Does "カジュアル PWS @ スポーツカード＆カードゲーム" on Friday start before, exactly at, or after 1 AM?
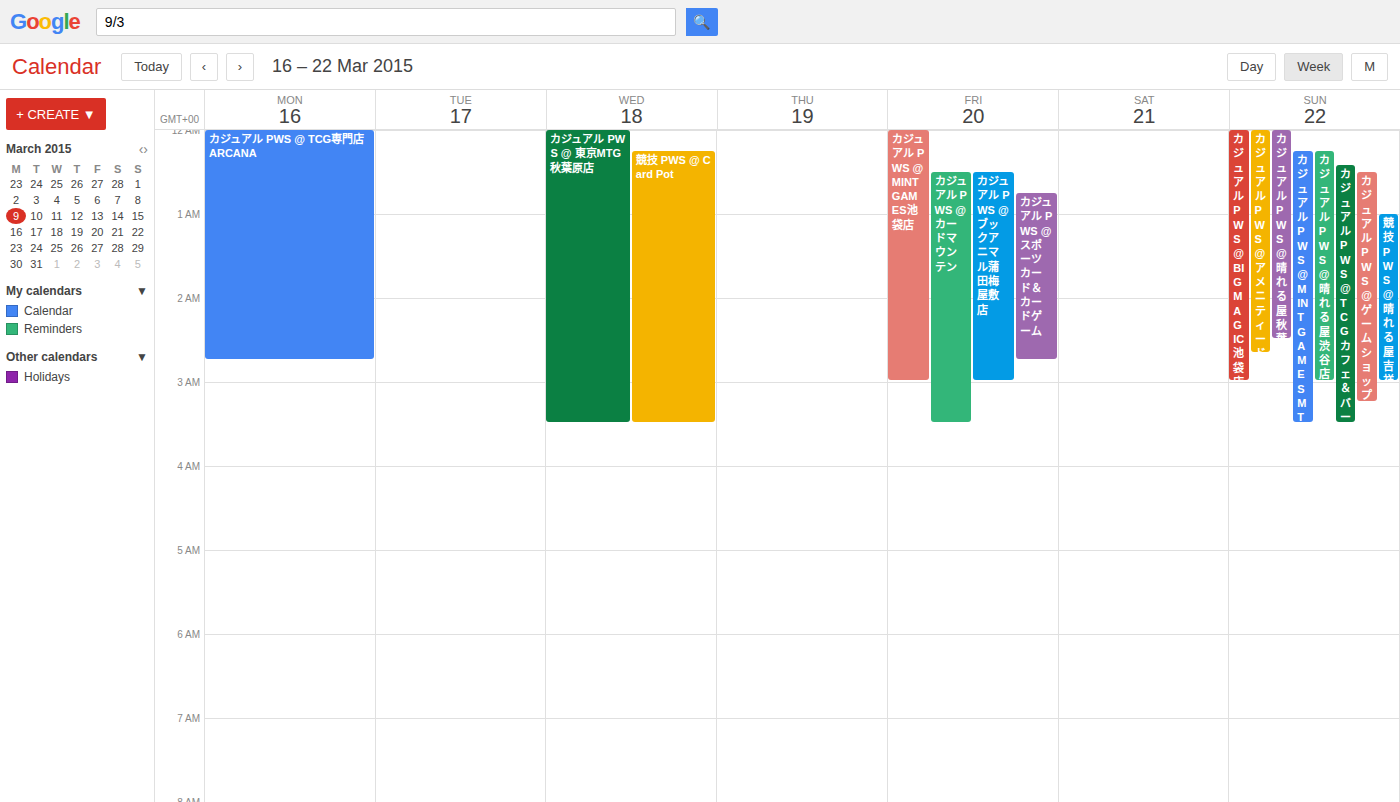
12:45 AM -- before 1 AM, 15 minutes above the 1 AM line.